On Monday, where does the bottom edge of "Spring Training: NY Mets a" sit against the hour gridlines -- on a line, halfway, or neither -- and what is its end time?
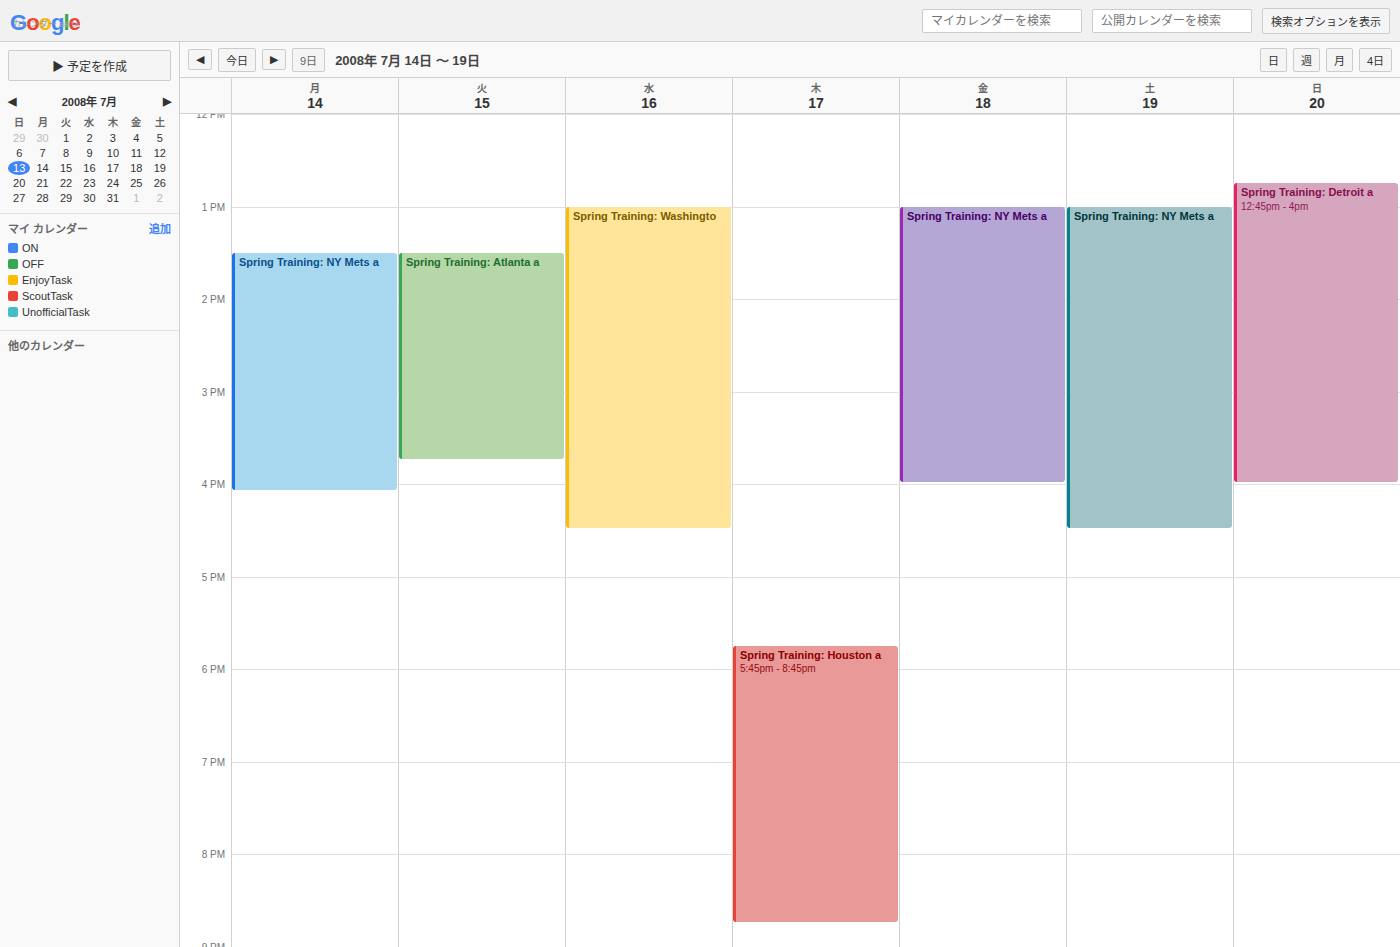
4:05 PM -- neither: 5 minutes below the 4 PM line and 55 minutes above the 5 PM line.